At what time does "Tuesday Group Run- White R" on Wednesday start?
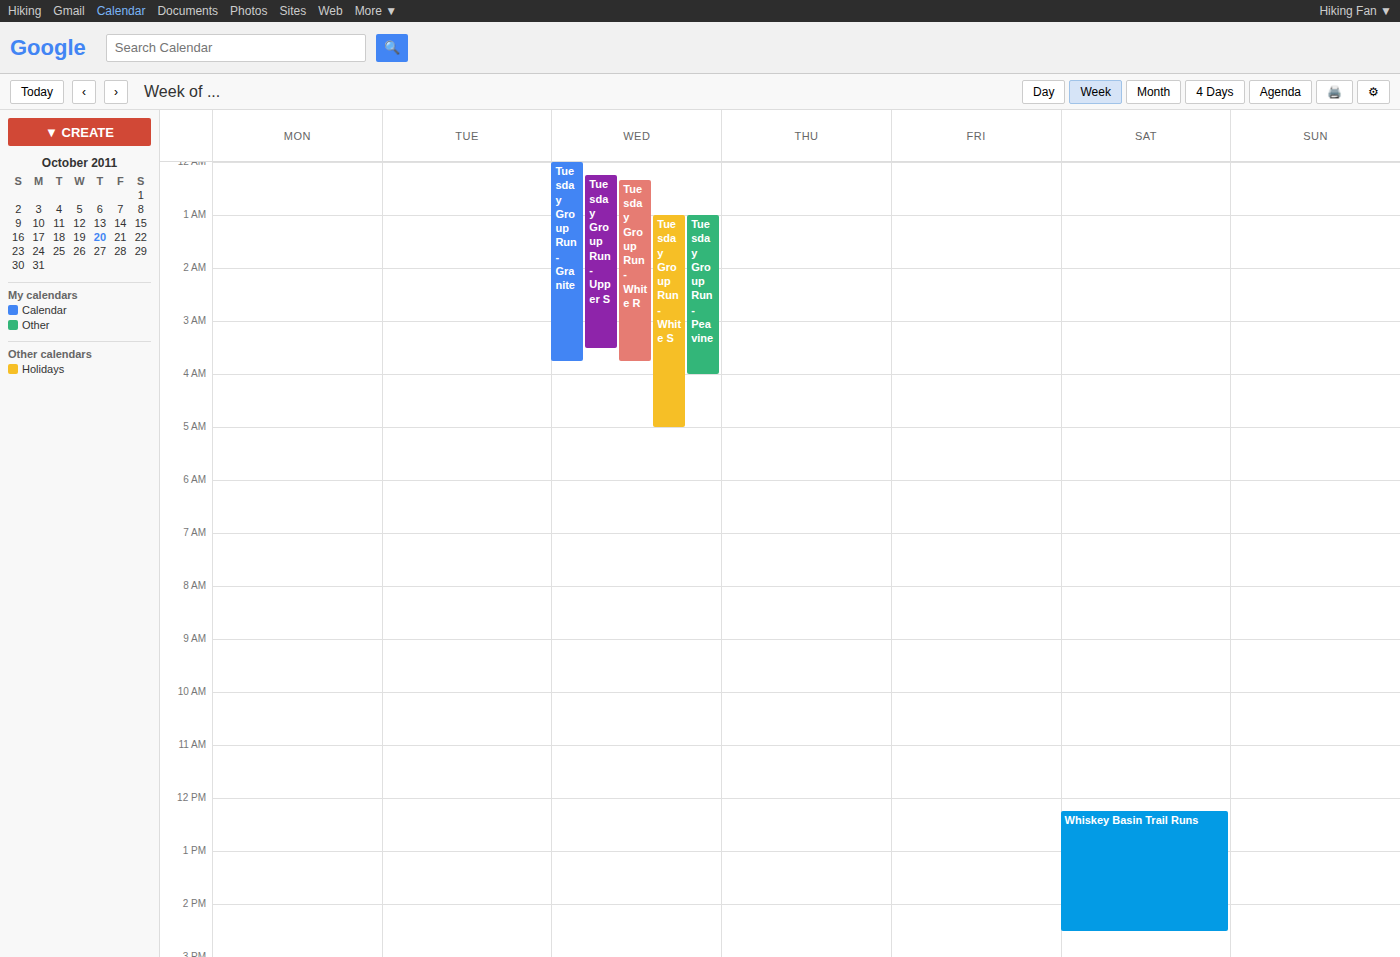
12:20 AM